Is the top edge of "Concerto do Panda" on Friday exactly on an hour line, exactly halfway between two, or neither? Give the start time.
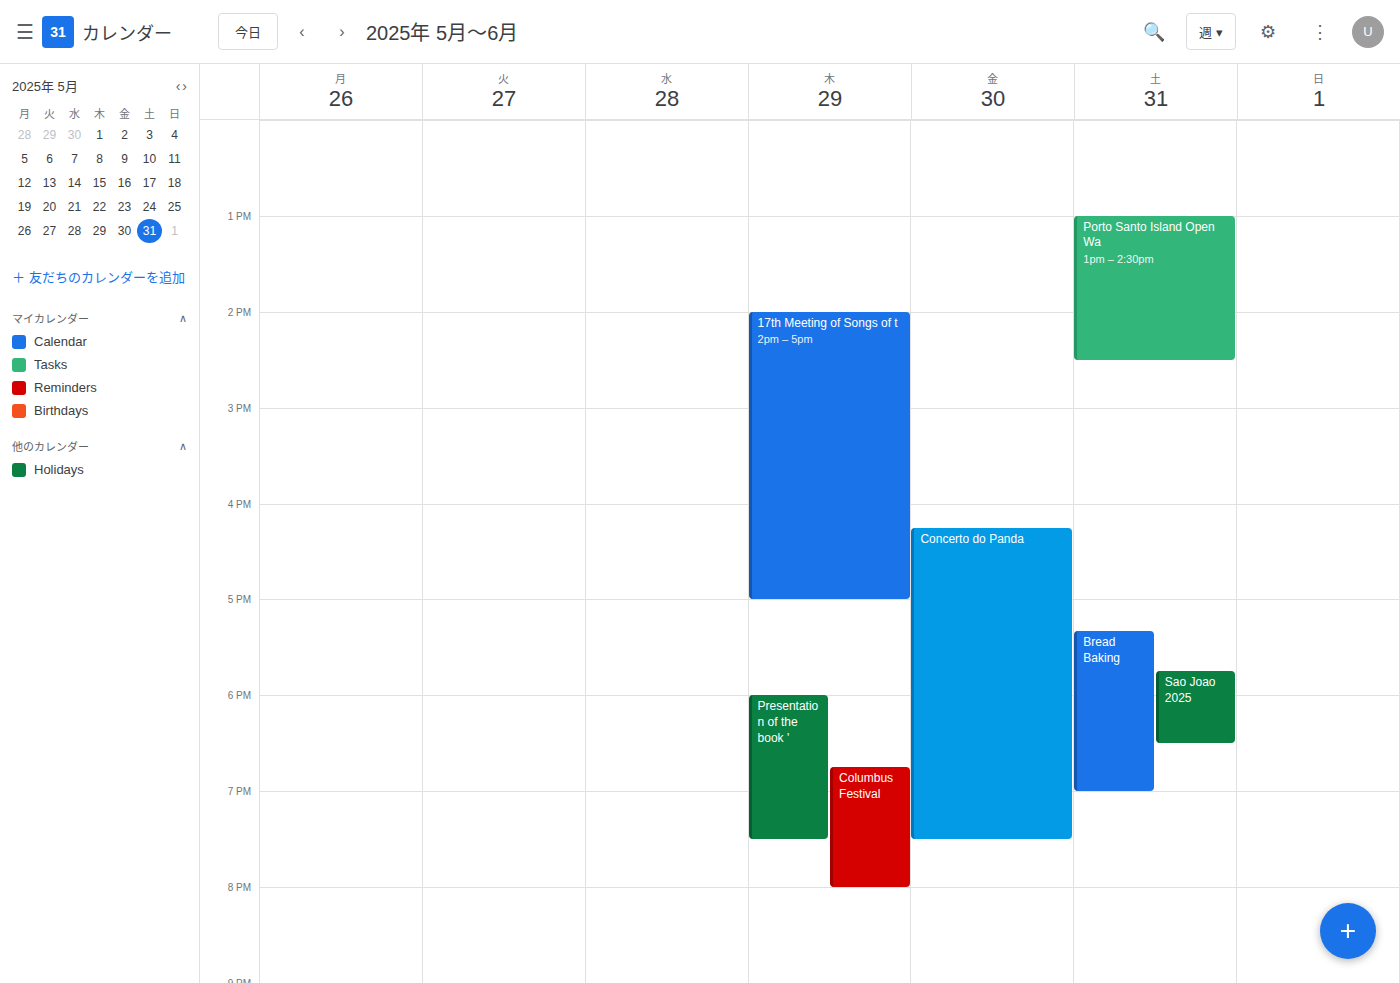
4:15 PM -- neither: a quarter of the way from the 4 PM line to the 5 PM line.